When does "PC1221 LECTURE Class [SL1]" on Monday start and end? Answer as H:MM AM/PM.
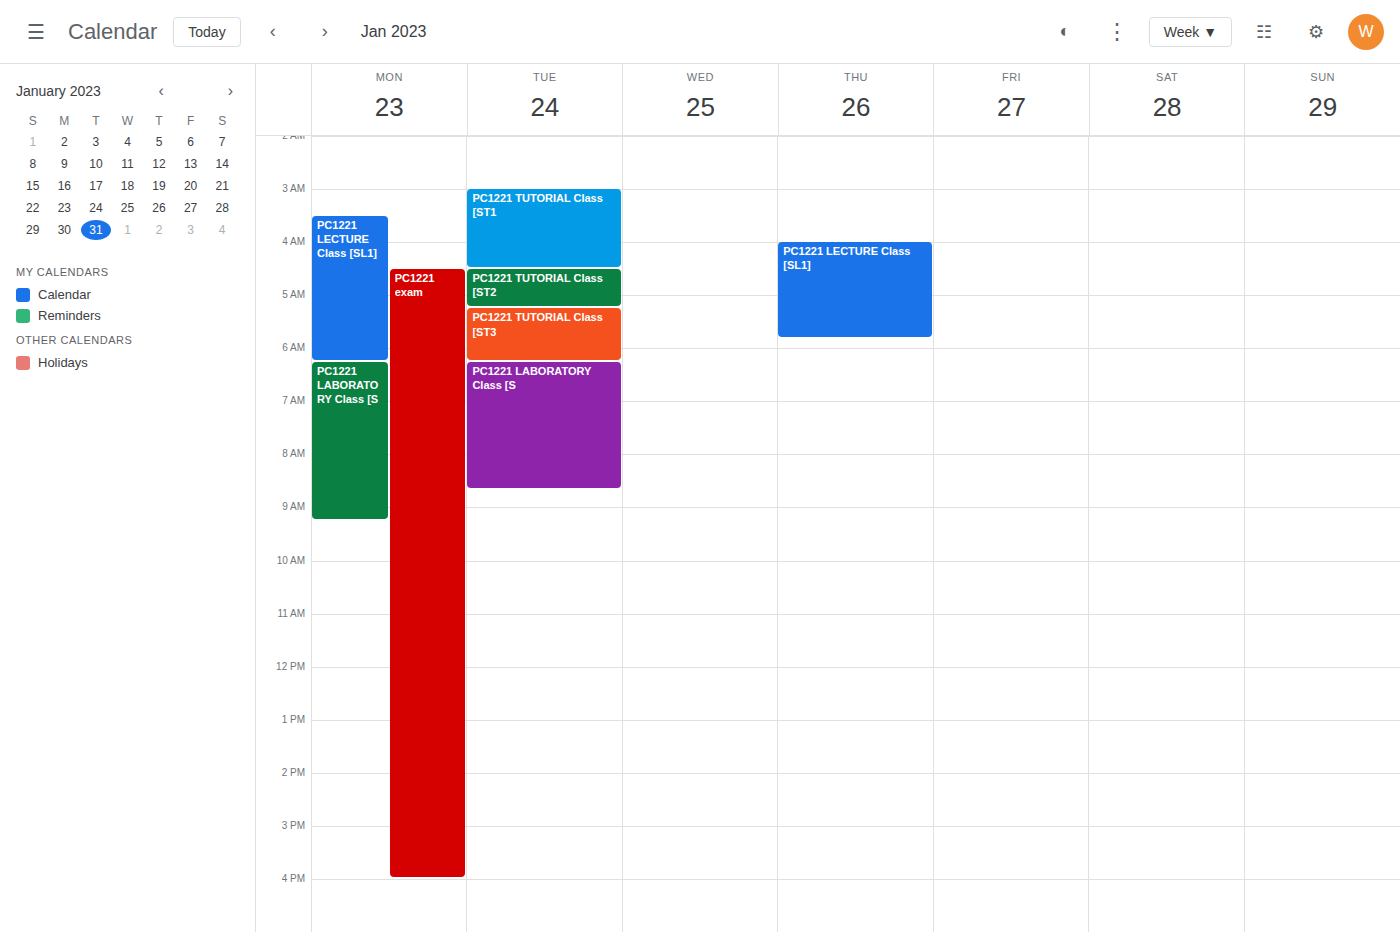
3:30 AM to 6:15 AM